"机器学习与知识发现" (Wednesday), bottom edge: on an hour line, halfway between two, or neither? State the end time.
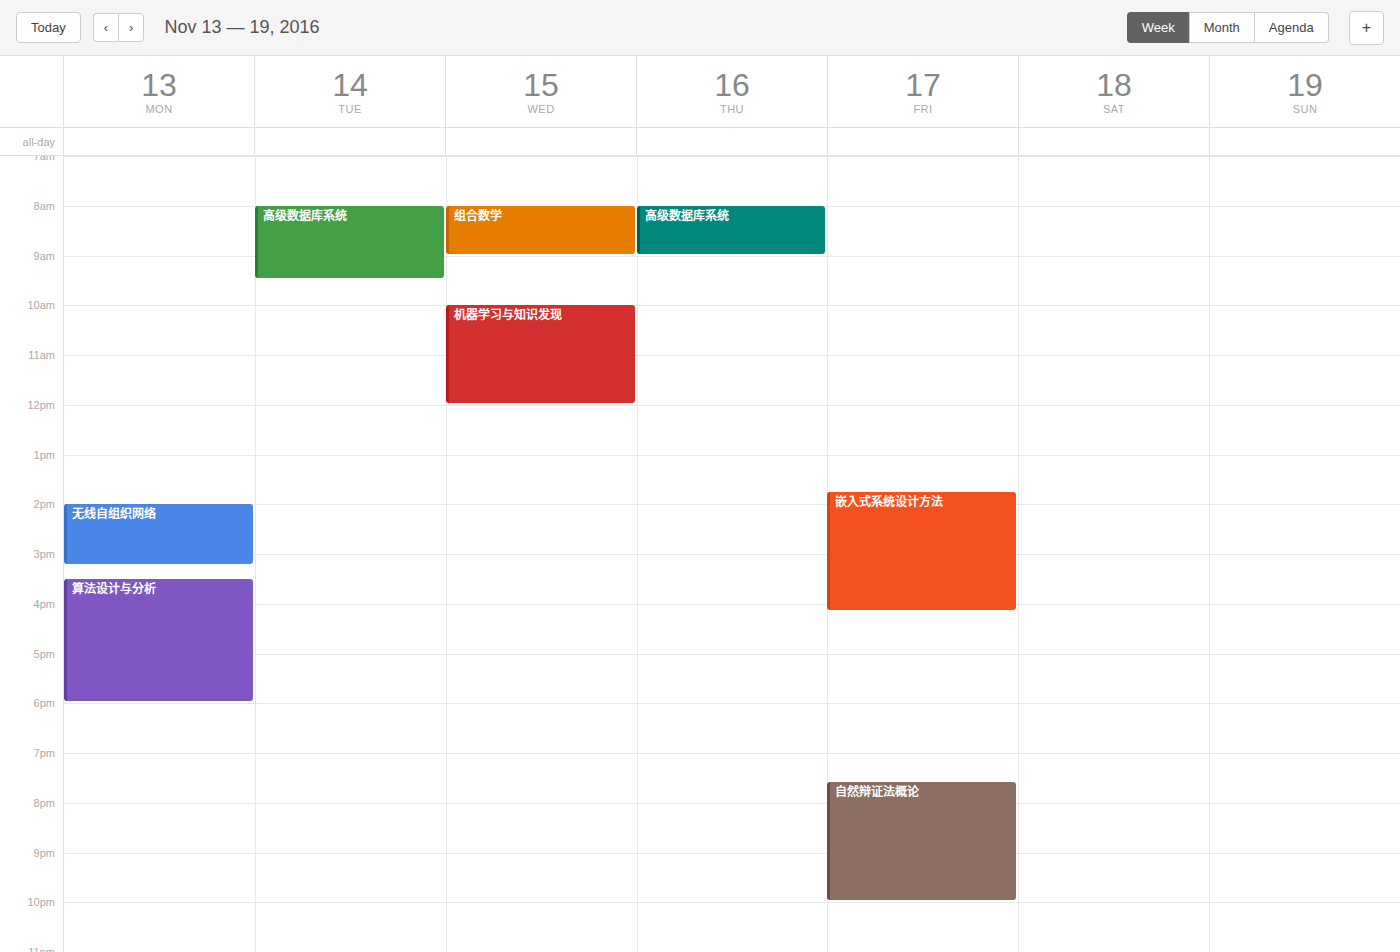
12:00 PM -- exactly on the 12 PM line.